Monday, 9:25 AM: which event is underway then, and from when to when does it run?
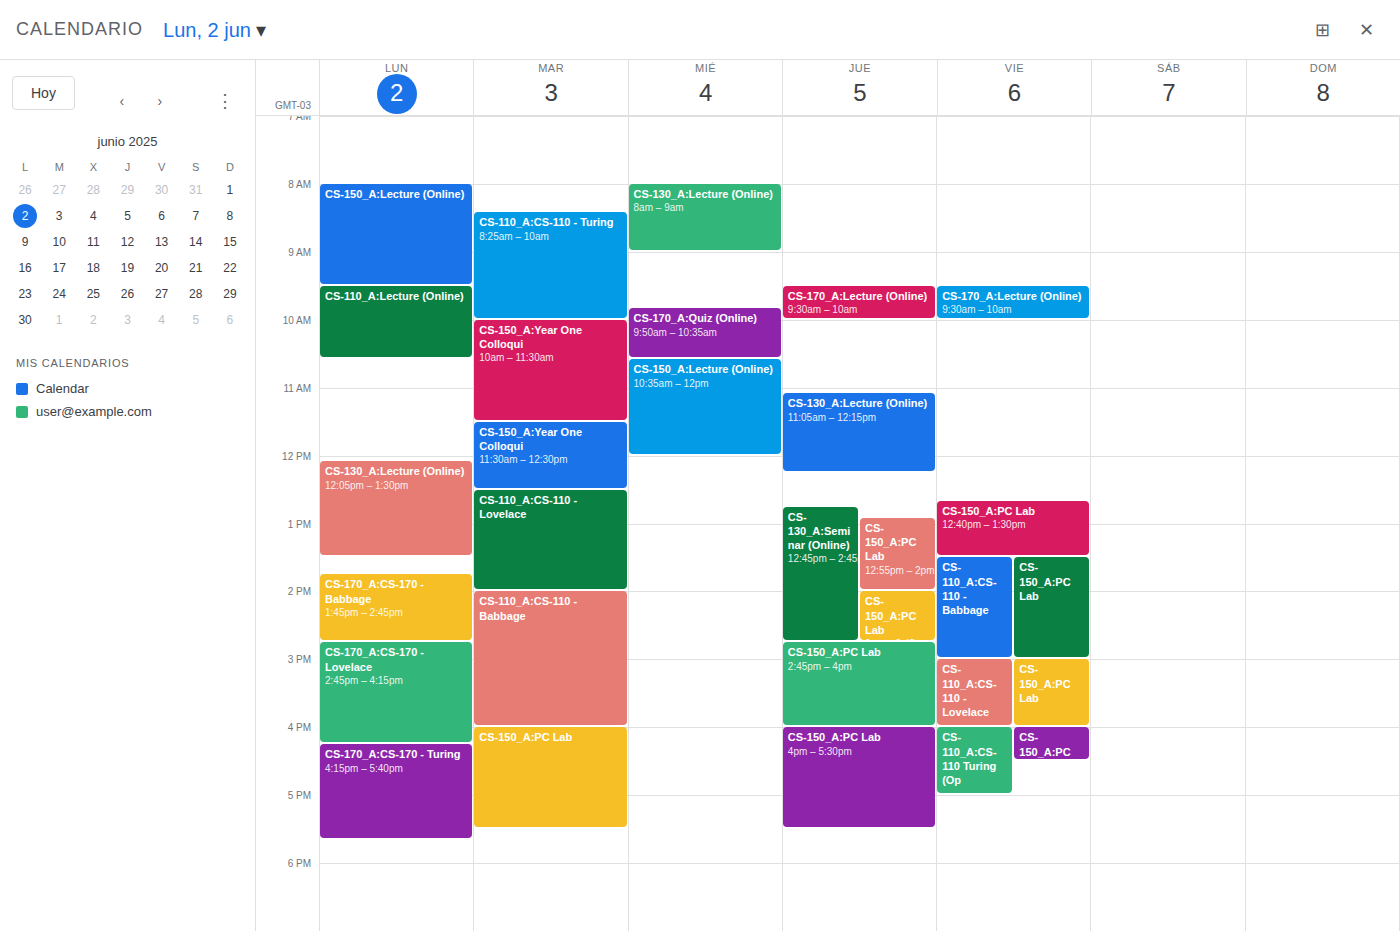
"CS-150_A:Lecture (Online)", 8:00 AM to 9:30 AM